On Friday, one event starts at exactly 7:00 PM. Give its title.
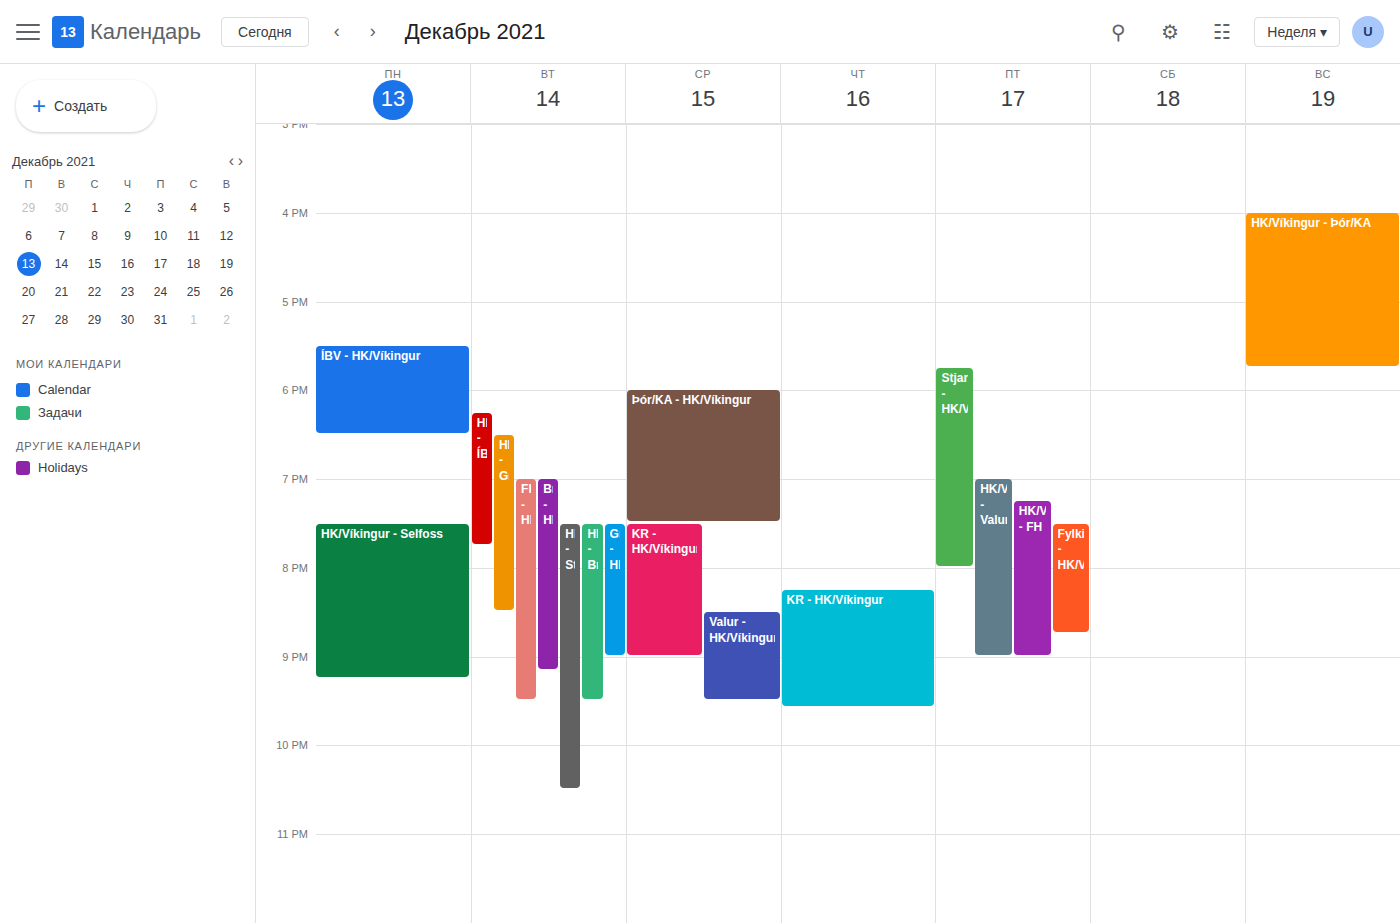
"HK/Víkingur - Valur"